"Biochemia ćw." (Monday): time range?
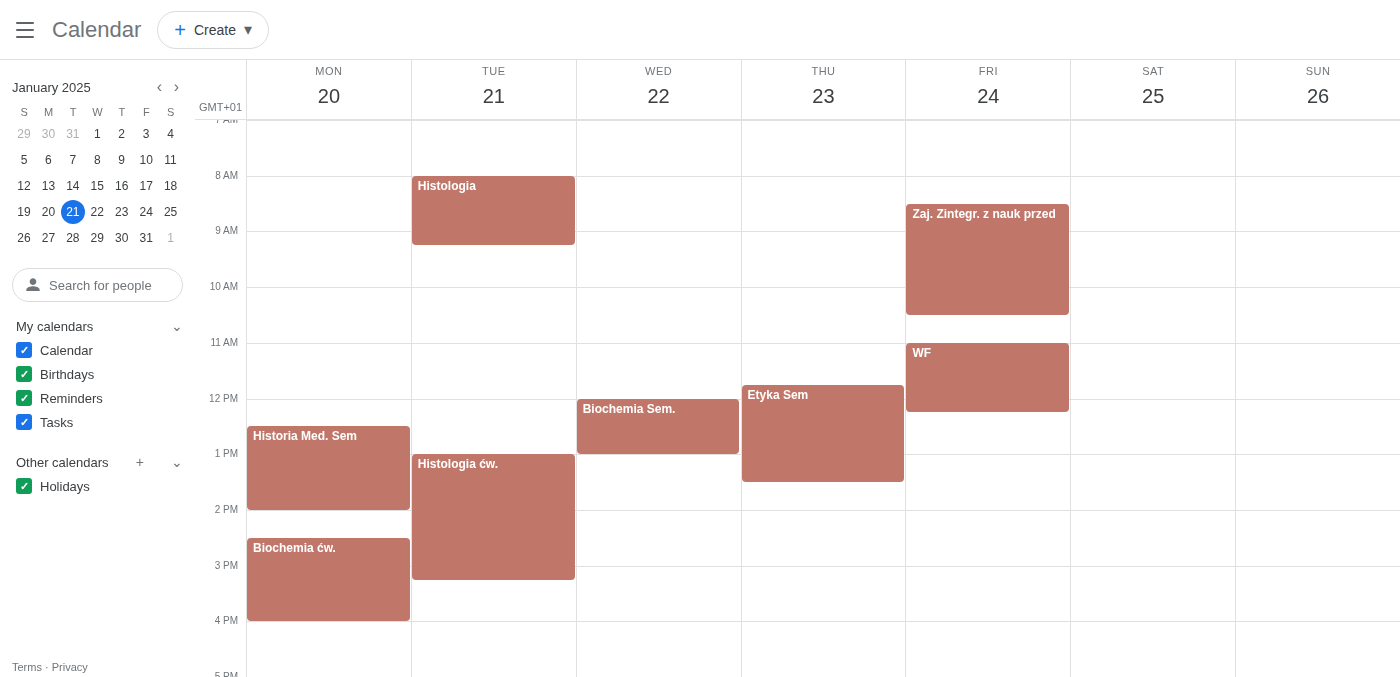
2:30 PM to 4:00 PM